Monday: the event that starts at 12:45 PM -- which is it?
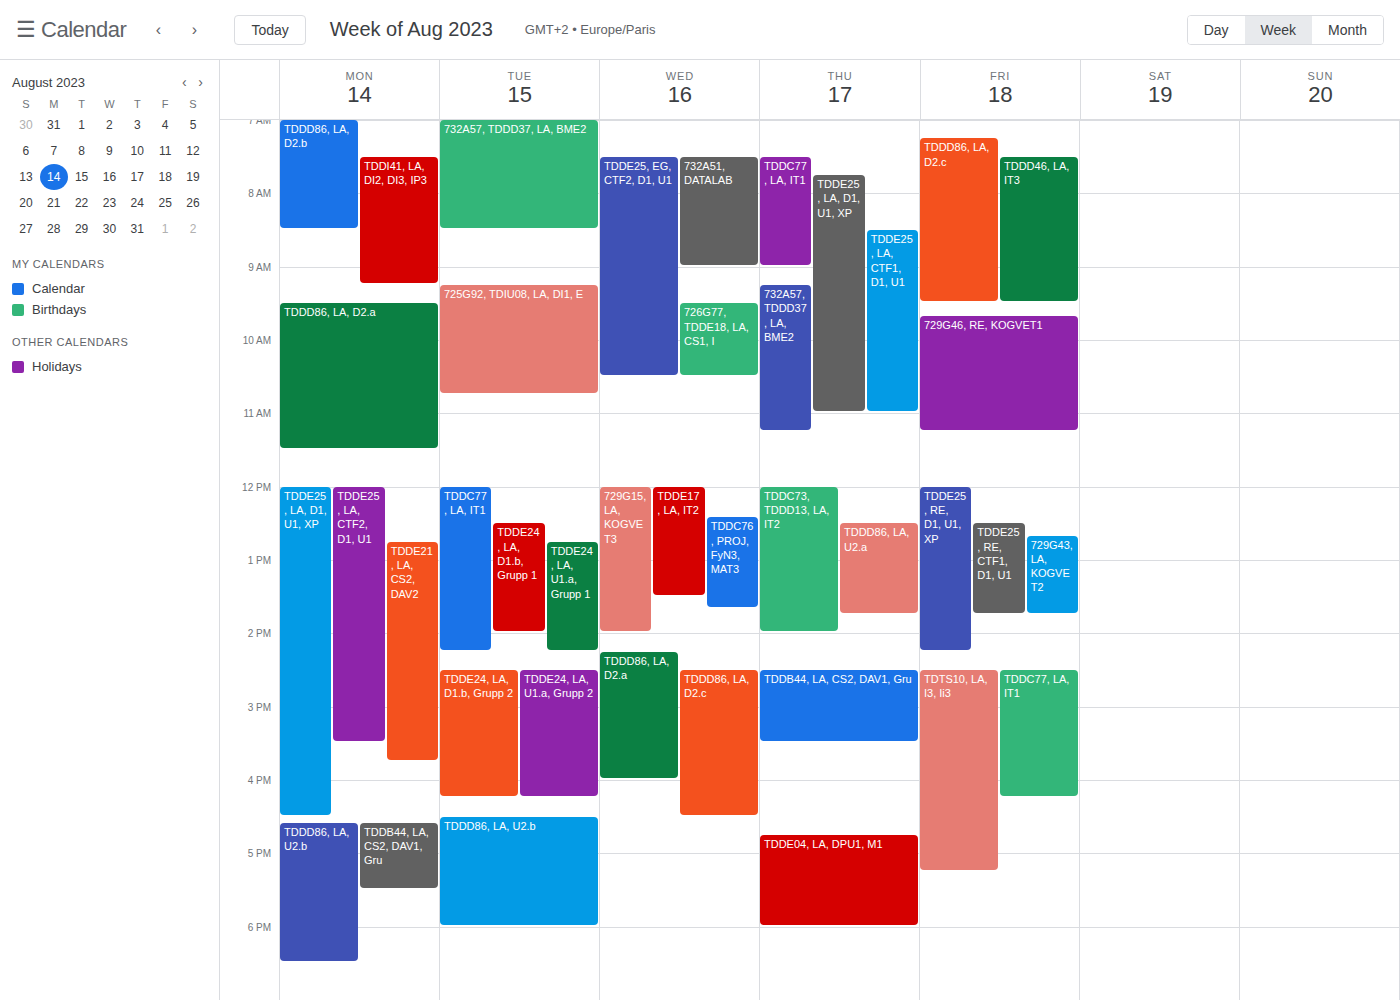
"TDDE21, LA, CS2, DAV2"